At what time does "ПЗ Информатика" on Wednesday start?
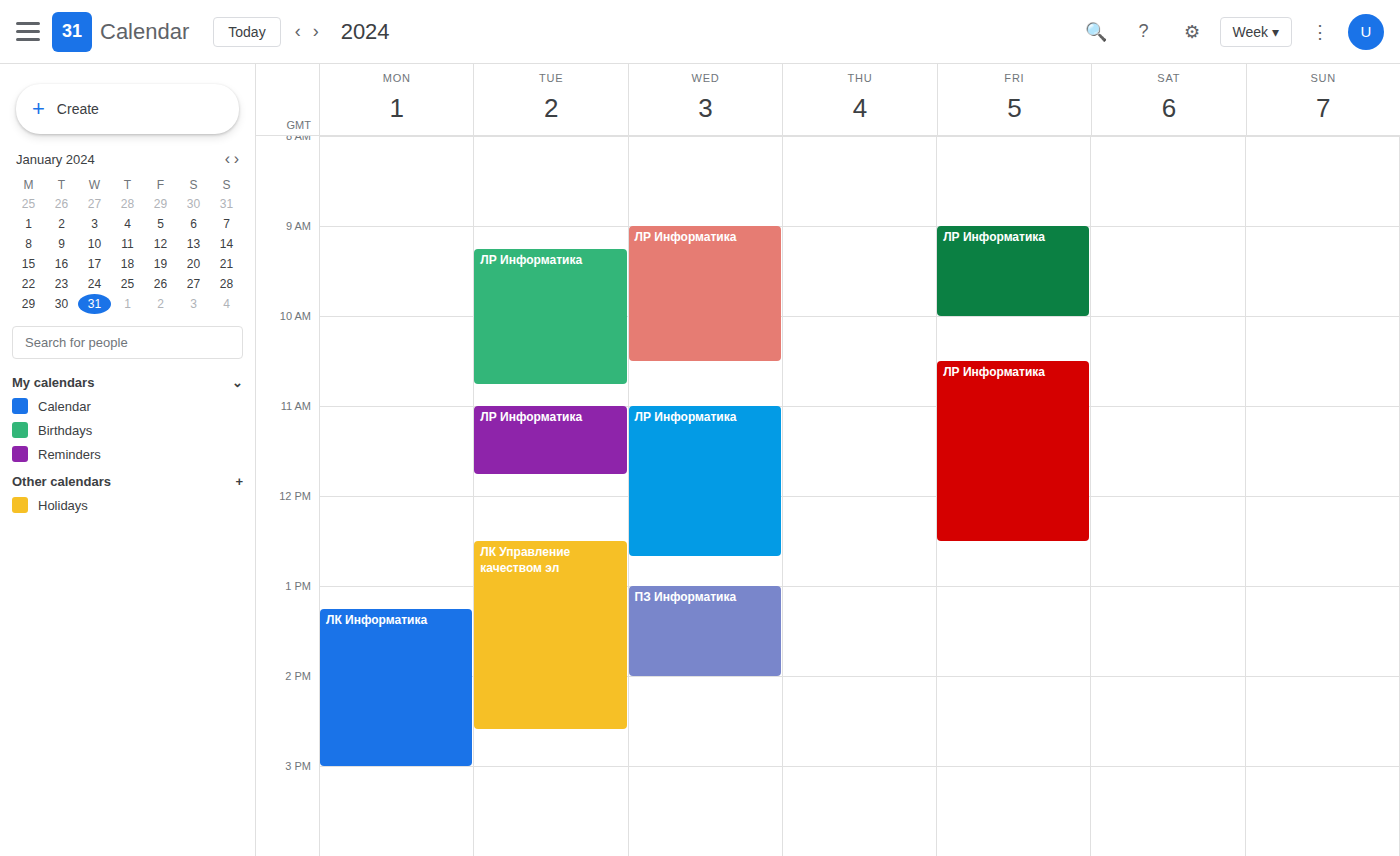
1:00 PM